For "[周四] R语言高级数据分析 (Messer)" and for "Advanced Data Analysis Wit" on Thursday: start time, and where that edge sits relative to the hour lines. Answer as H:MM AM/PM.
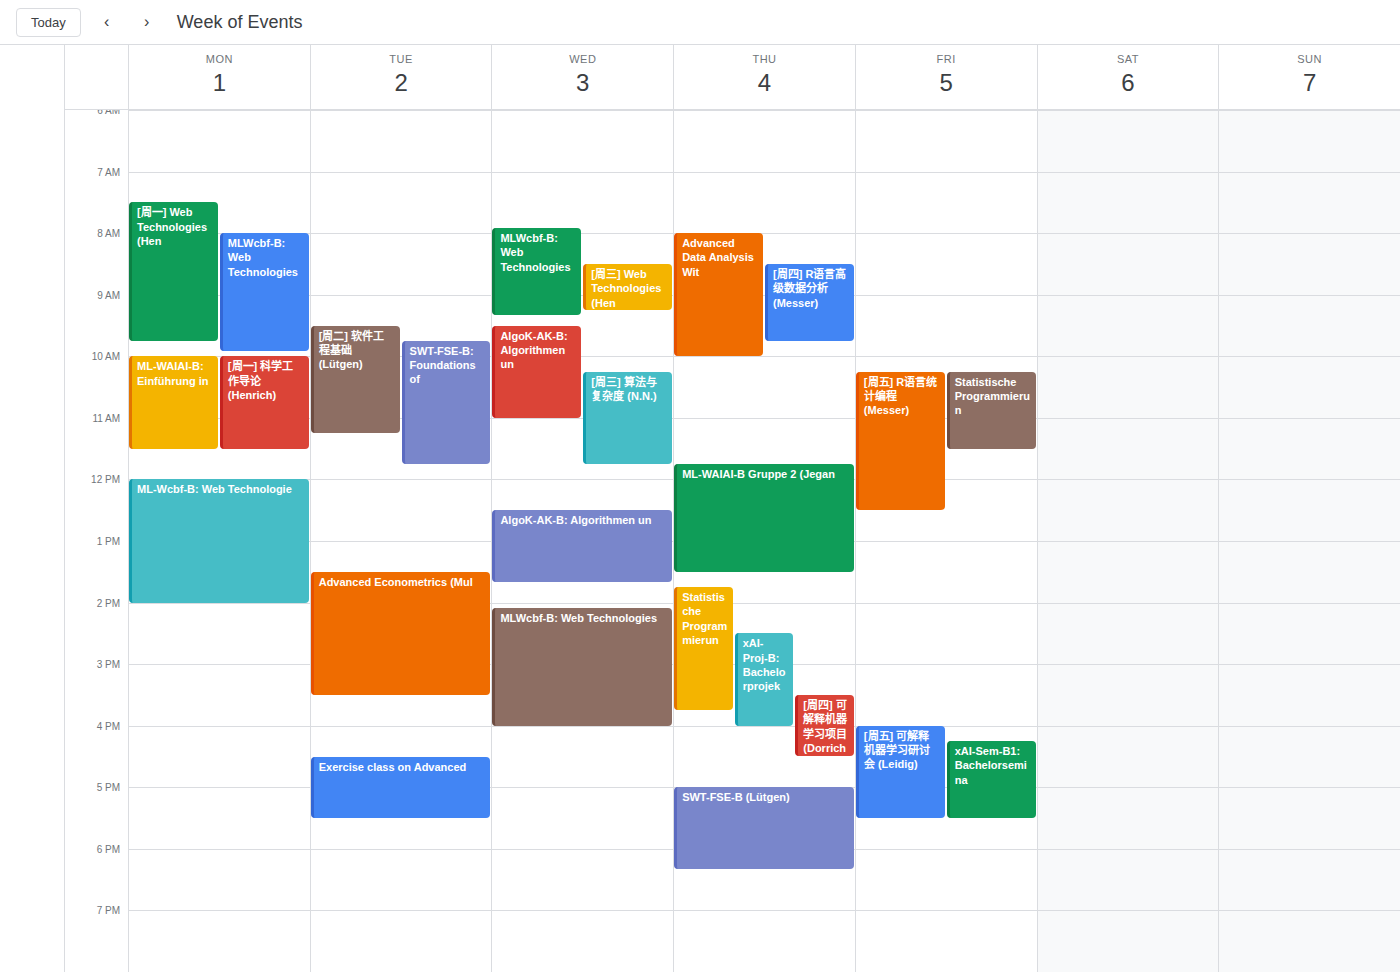
"[周四] R语言高级数据分析 (Messer)": 8:30 AM, halfway between the 8 AM and 9 AM lines. "Advanced Data Analysis Wit": 8:00 AM, exactly on the 8 AM line.